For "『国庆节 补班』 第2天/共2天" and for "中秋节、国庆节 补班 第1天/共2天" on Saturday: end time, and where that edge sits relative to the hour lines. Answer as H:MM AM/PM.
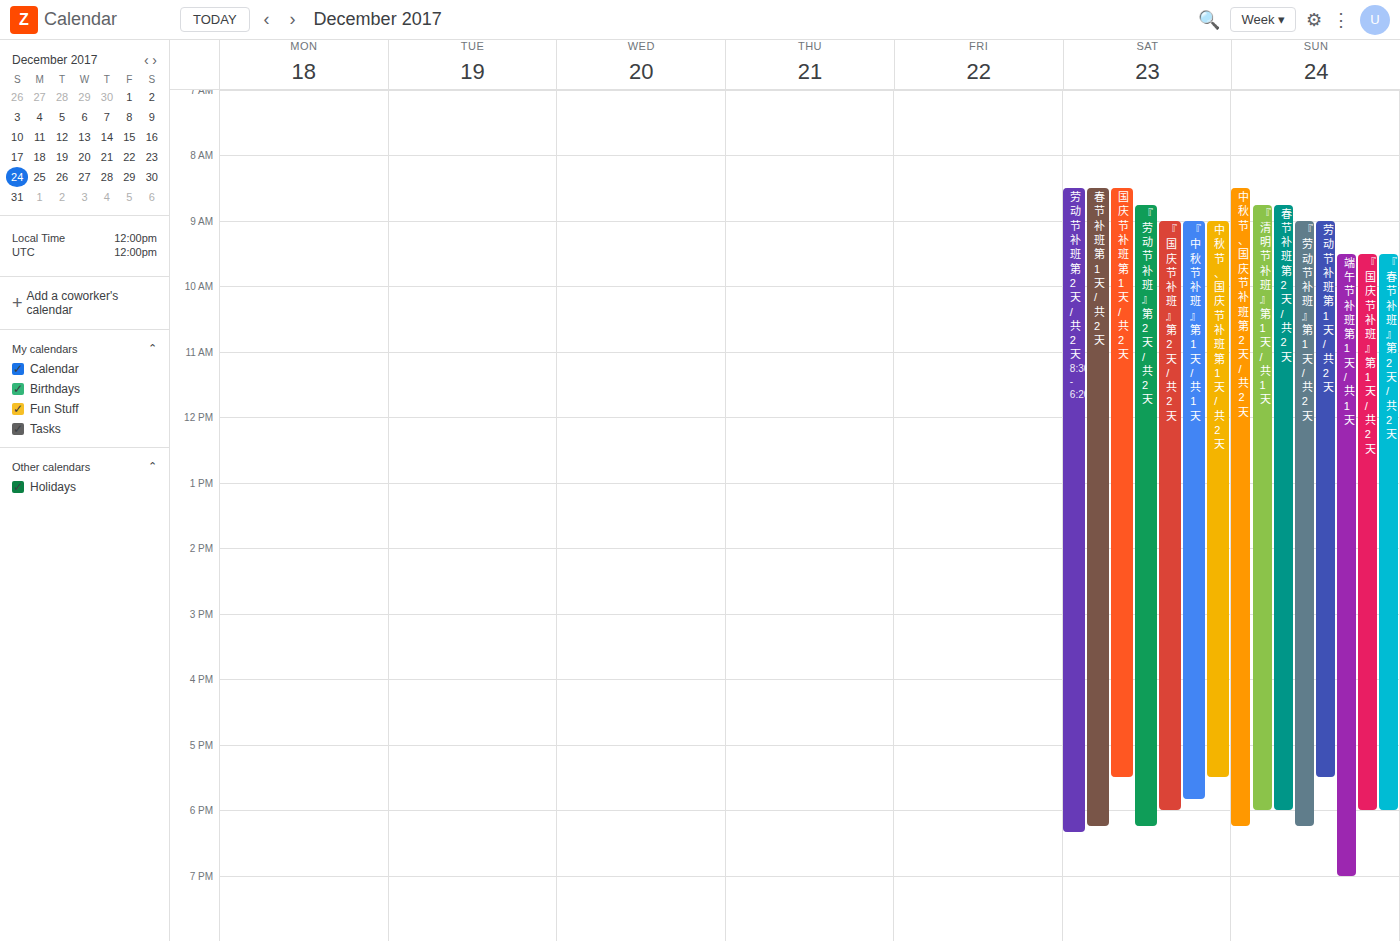
"『国庆节 补班』 第2天/共2天": 6:00 PM, exactly on the 6 PM line. "中秋节、国庆节 补班 第1天/共2天": 5:30 PM, halfway between the 5 PM and 6 PM lines.